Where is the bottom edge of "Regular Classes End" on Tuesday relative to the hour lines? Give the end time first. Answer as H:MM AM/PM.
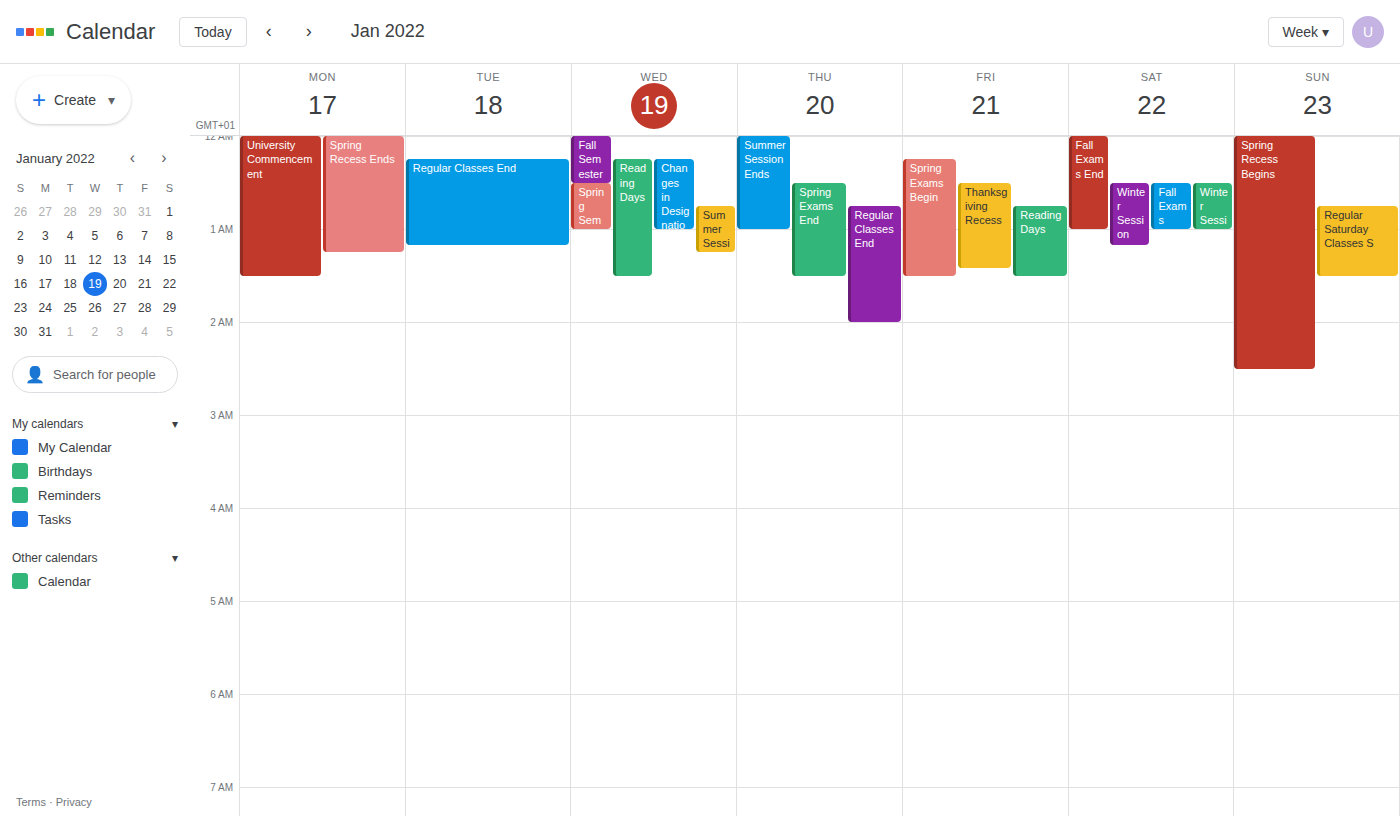
1:10 AM -- neither: 10 minutes below the 1 AM line and 50 minutes above the 2 AM line.